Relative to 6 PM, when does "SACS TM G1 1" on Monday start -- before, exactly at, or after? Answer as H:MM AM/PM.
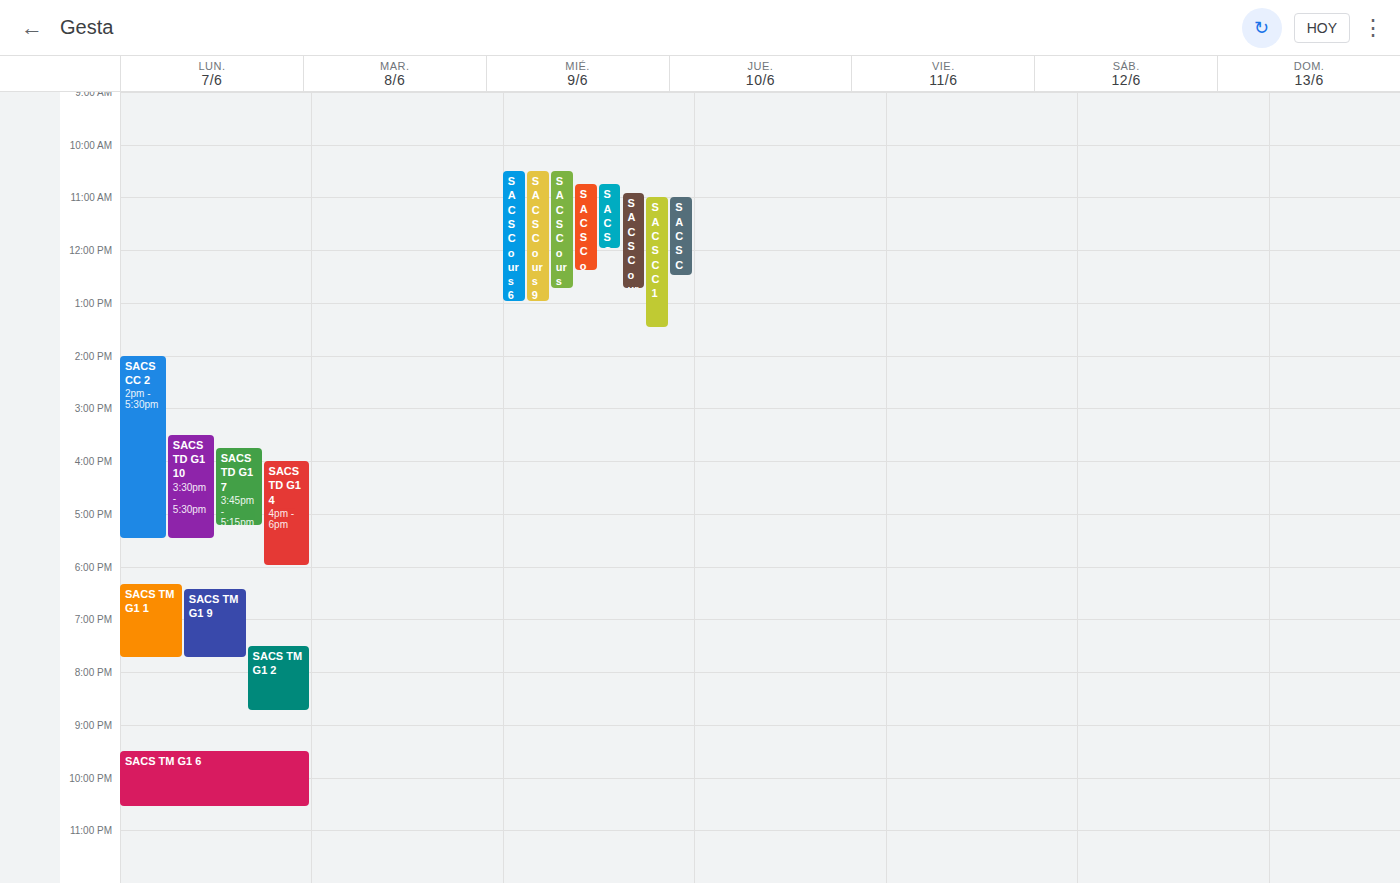
6:20 PM -- after 6 PM, 20 minutes below the 6 PM line.